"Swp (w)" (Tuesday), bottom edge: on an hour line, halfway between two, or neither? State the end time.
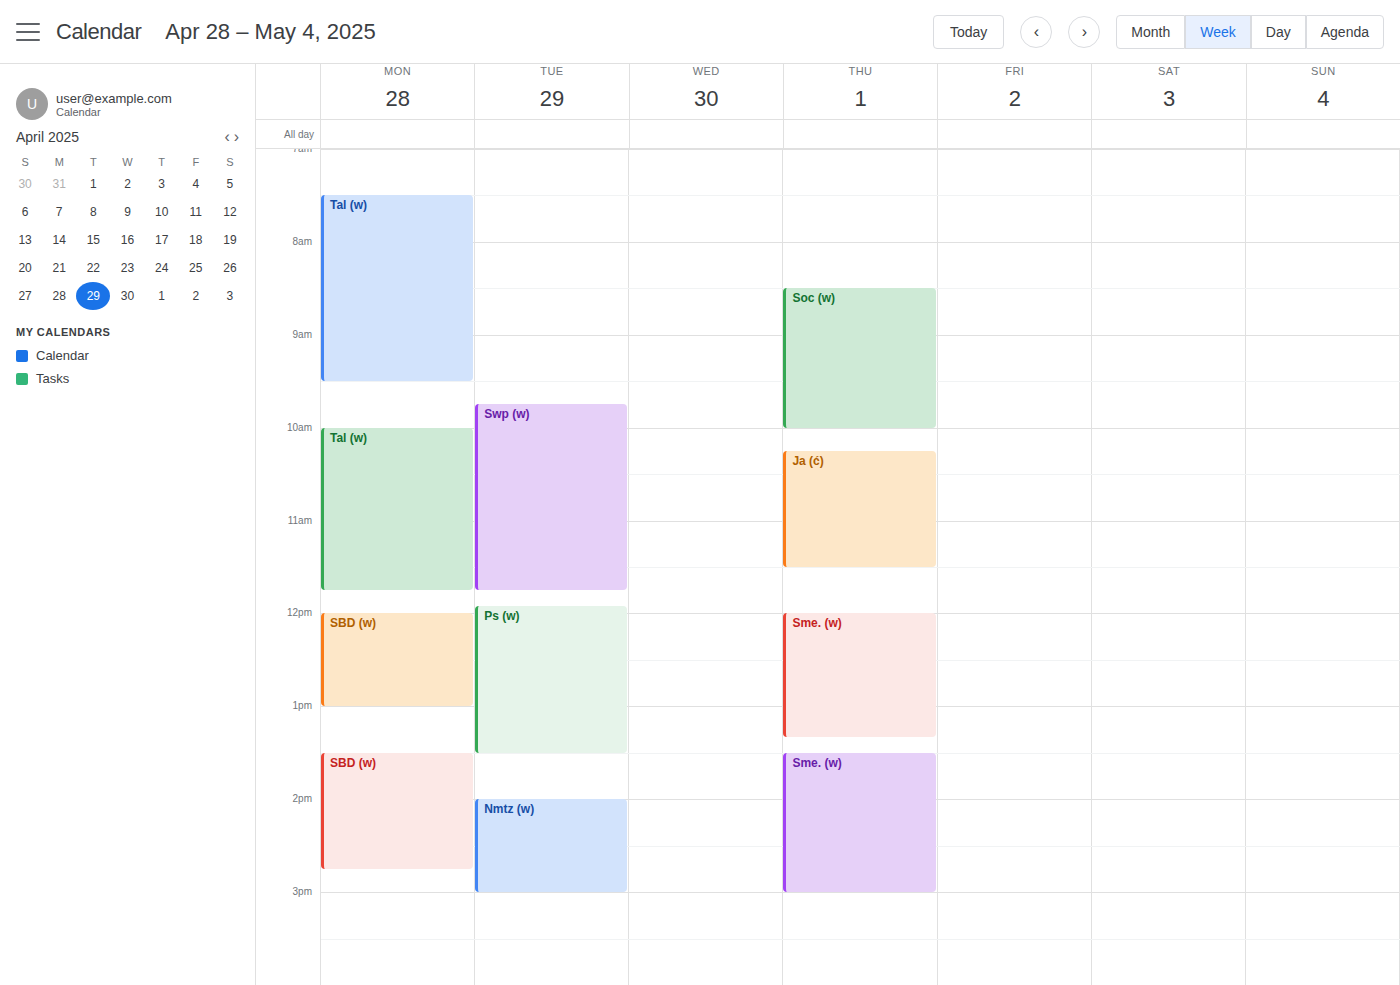
11:45 AM -- neither: three quarters of the way from the 11 AM line to the 12 PM line.